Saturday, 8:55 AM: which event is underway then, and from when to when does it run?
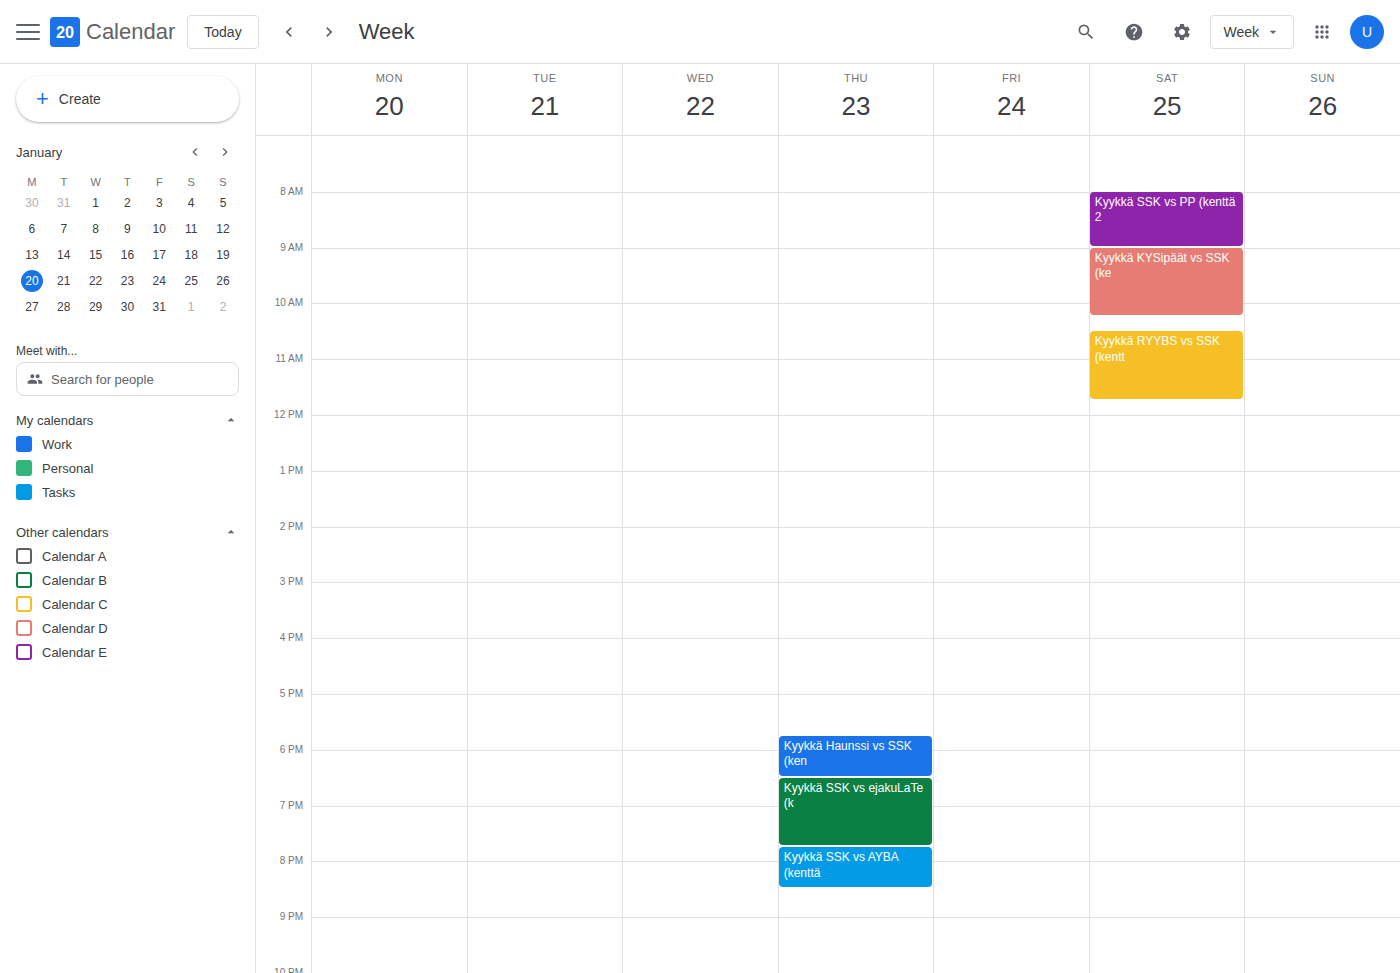
"Kyykkä SSK vs PP (kenttä 2", 8:00 AM to 9:00 AM